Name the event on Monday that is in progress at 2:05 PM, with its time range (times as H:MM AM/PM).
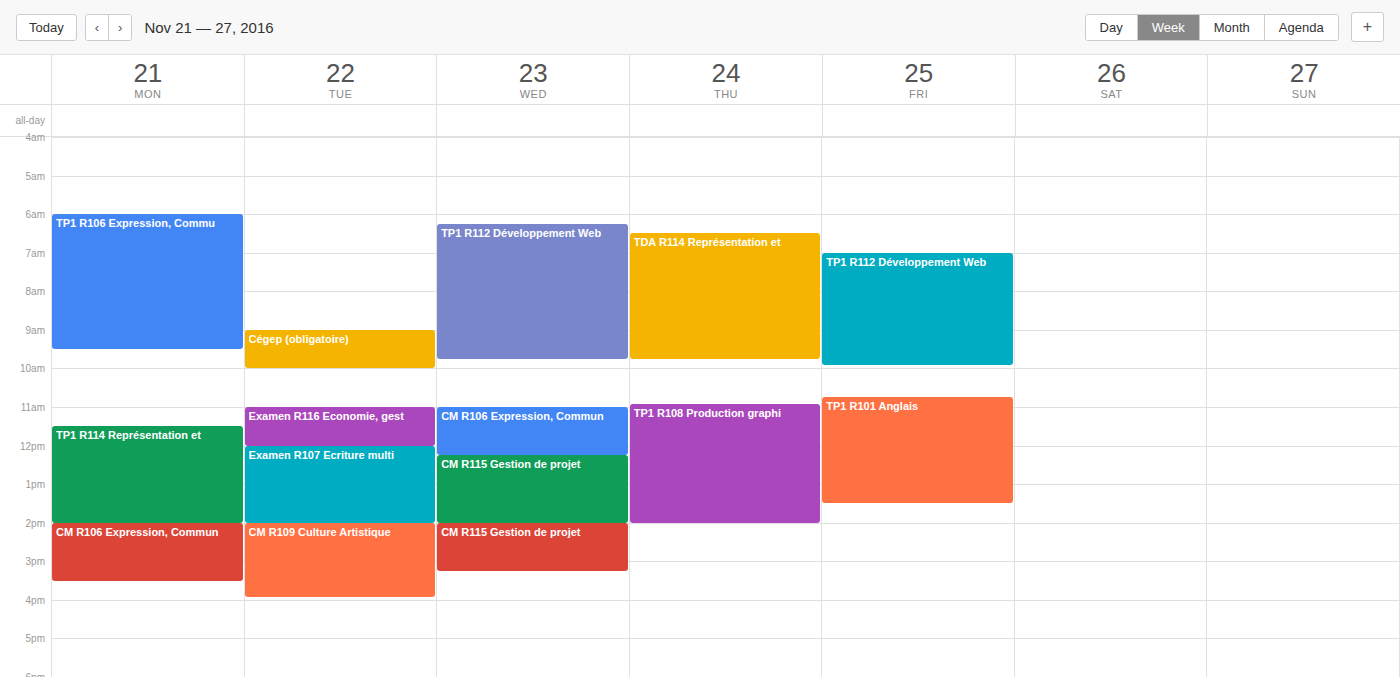
"CM R106 Expression, Commun", 2:00 PM to 3:30 PM